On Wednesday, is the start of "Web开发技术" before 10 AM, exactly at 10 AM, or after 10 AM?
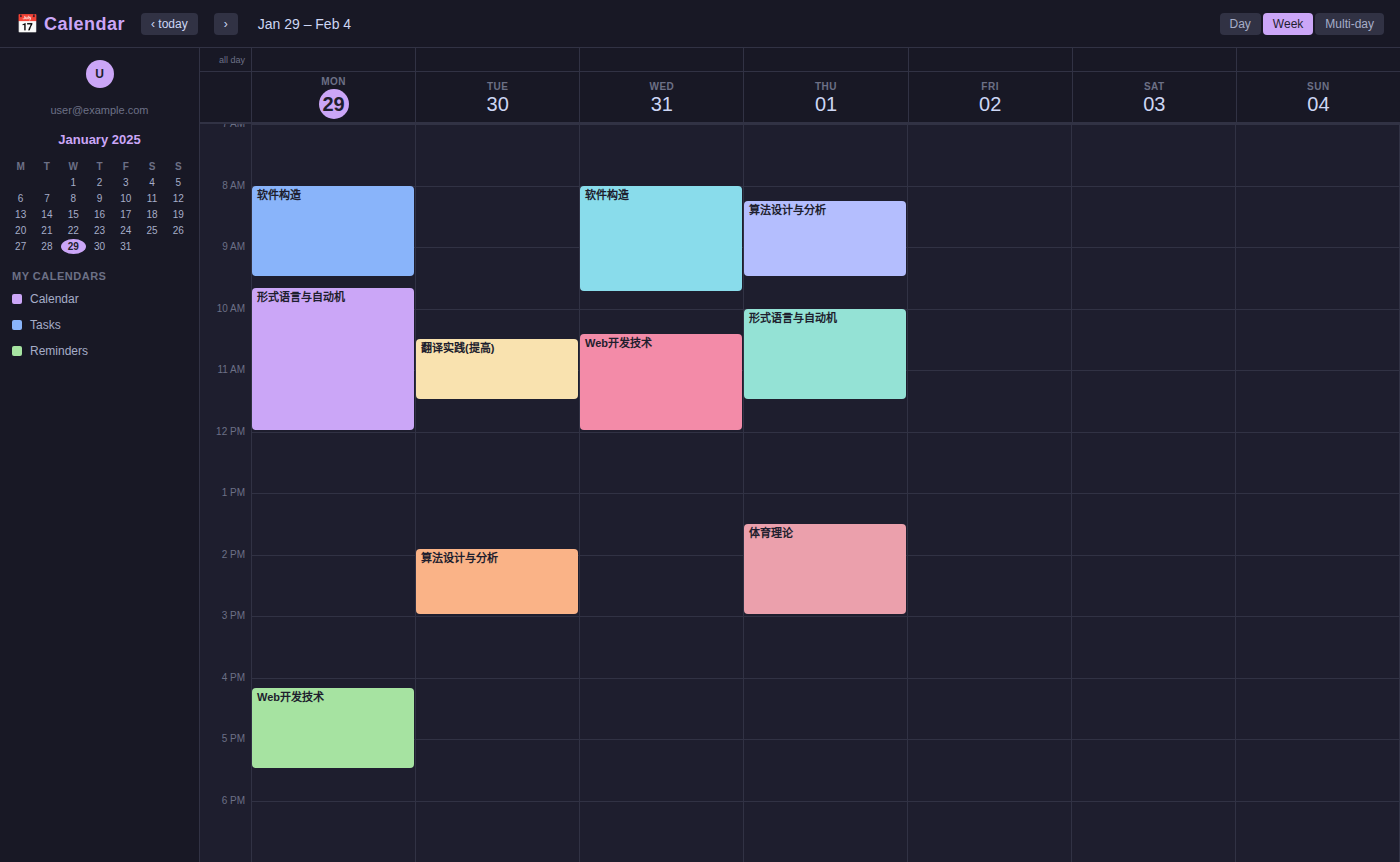
10:25 AM -- after 10 AM, 25 minutes below the 10 AM line.